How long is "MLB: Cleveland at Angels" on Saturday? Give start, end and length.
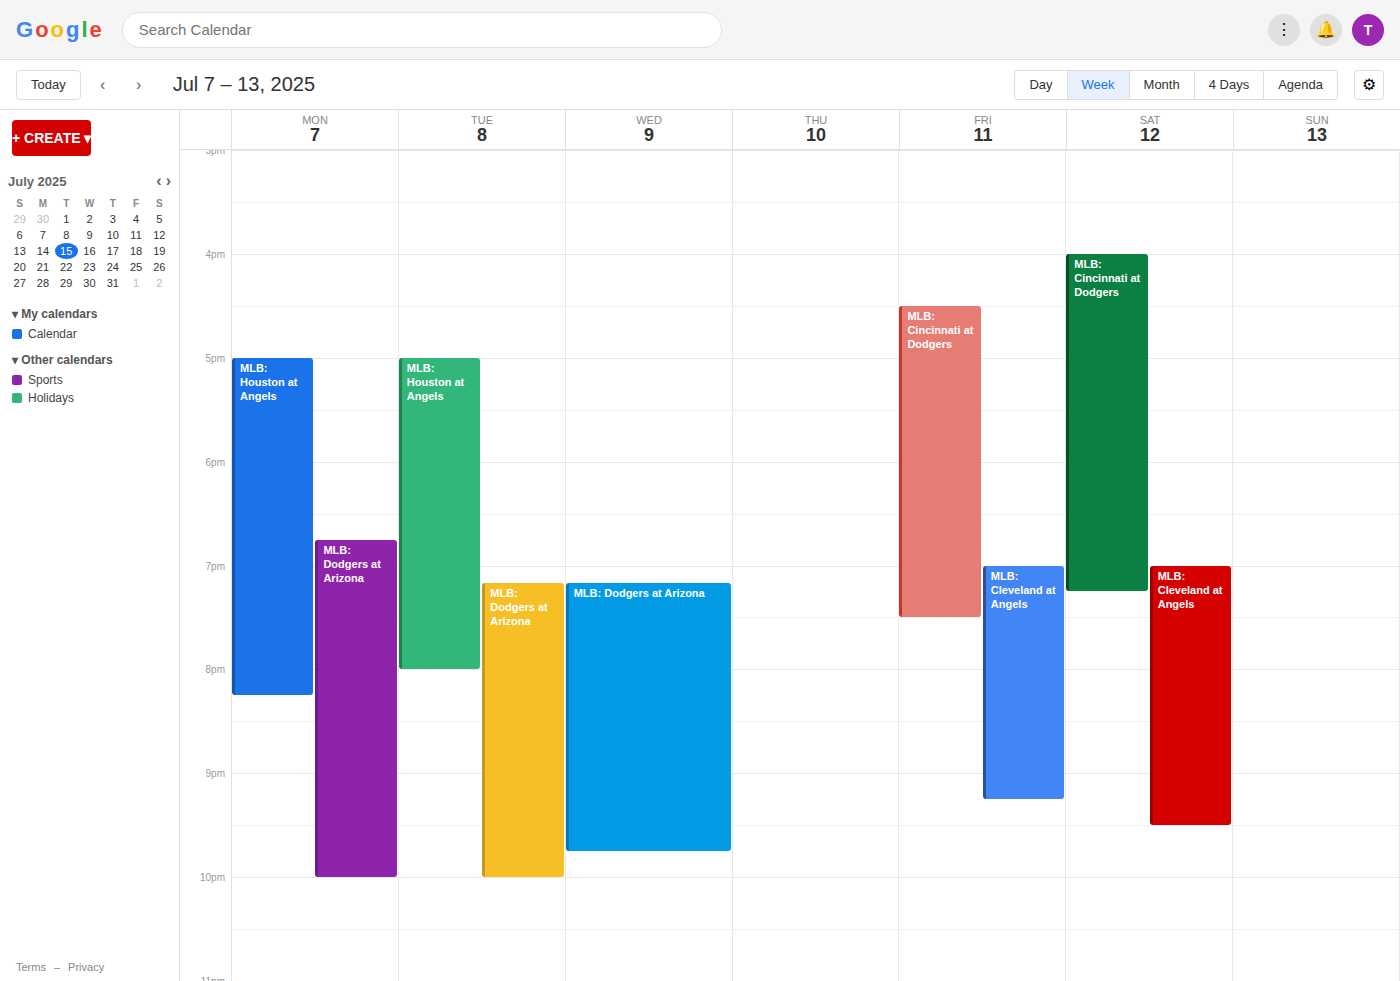
19:00 to 21:30, 2 hours 30 minutes